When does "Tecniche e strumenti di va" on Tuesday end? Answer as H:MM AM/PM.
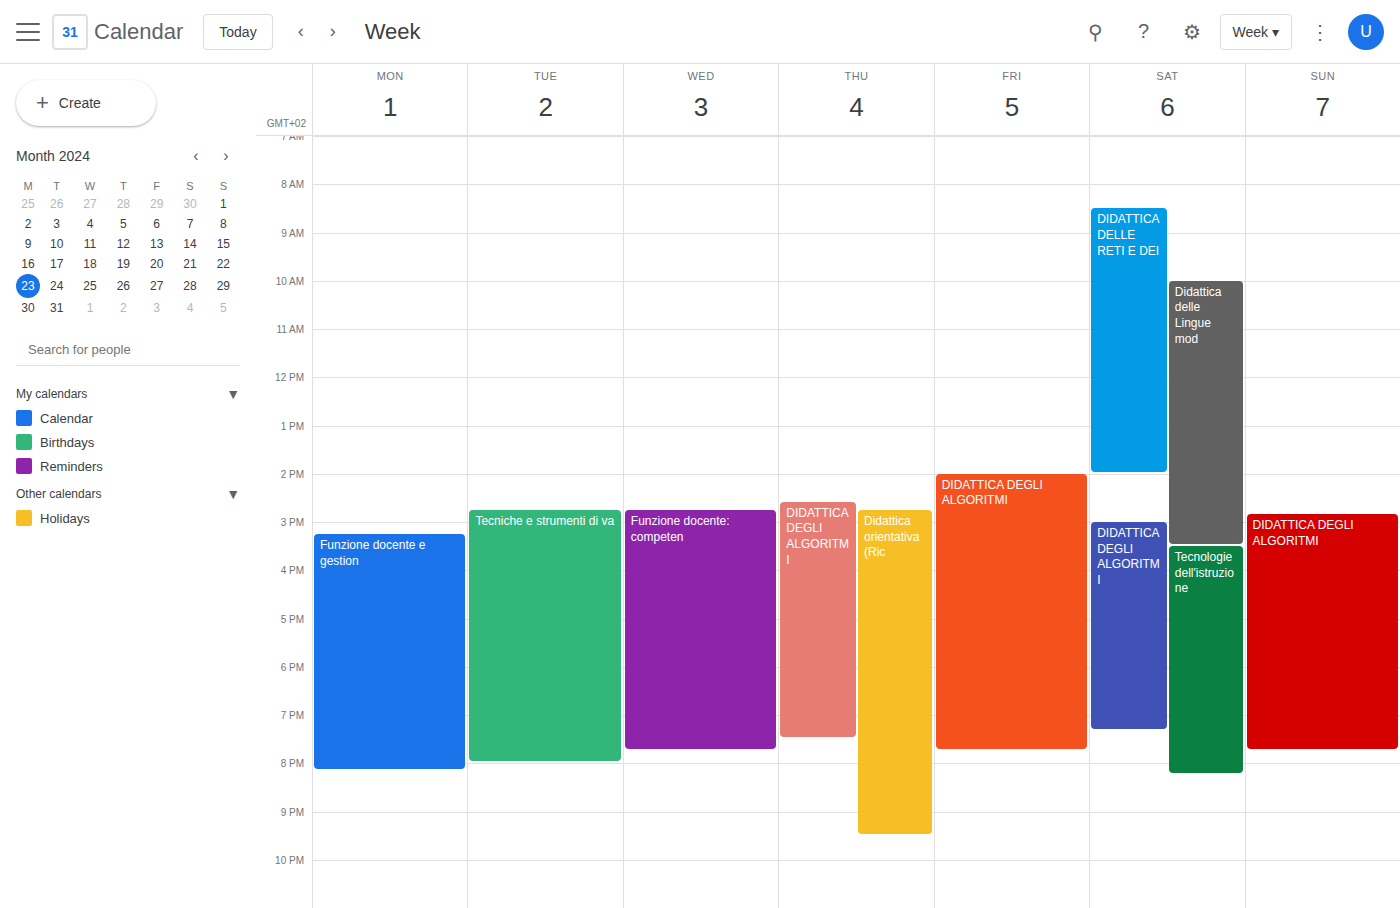
8:00 PM